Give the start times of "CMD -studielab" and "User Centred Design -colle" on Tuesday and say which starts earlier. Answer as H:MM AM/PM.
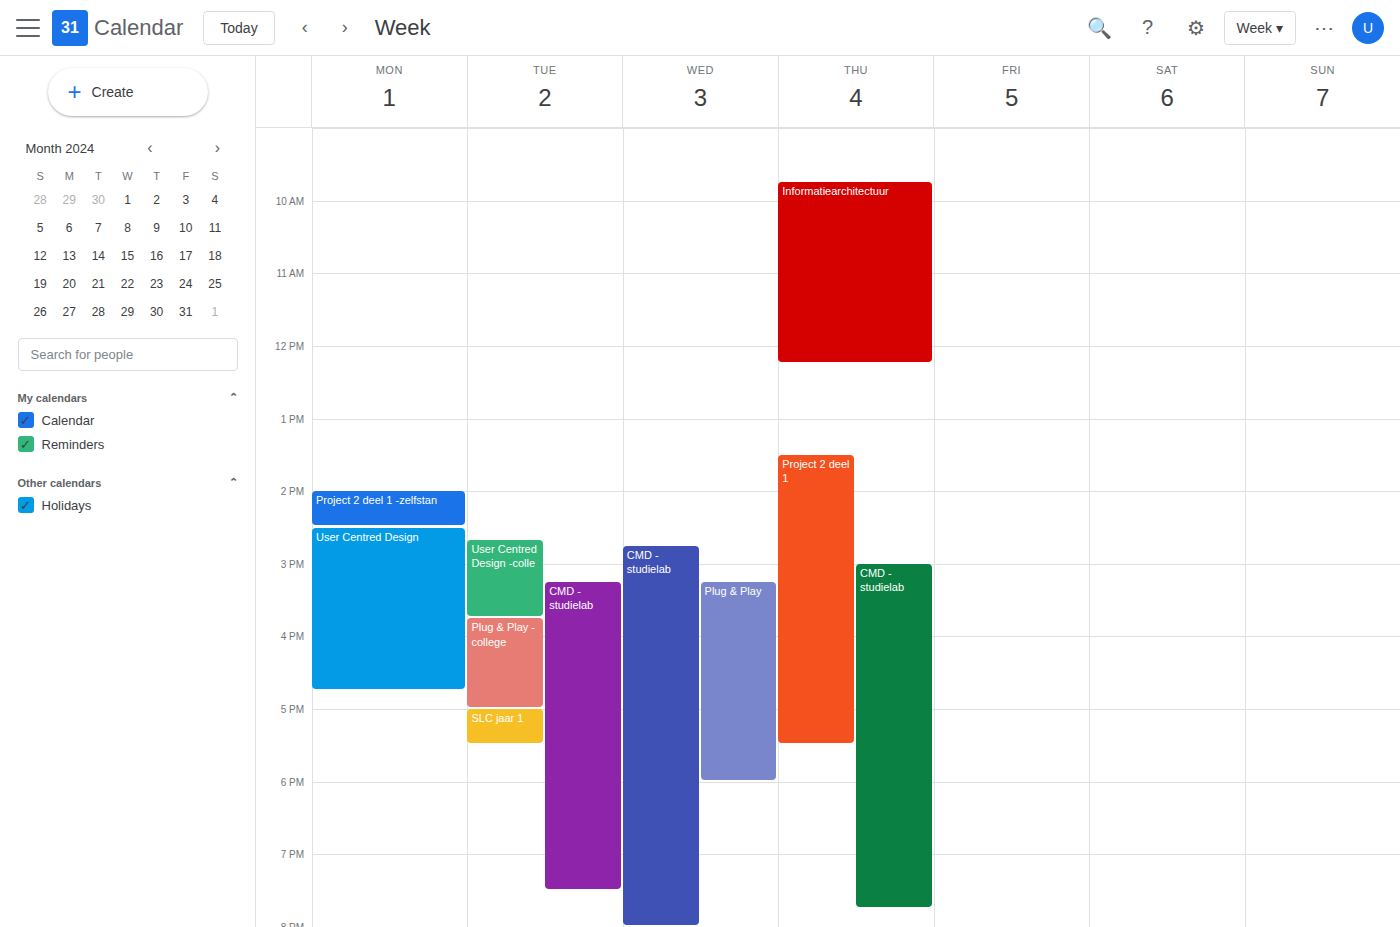
"User Centred Design -colle" 2:40 PM; "CMD -studielab" 3:15 PM.